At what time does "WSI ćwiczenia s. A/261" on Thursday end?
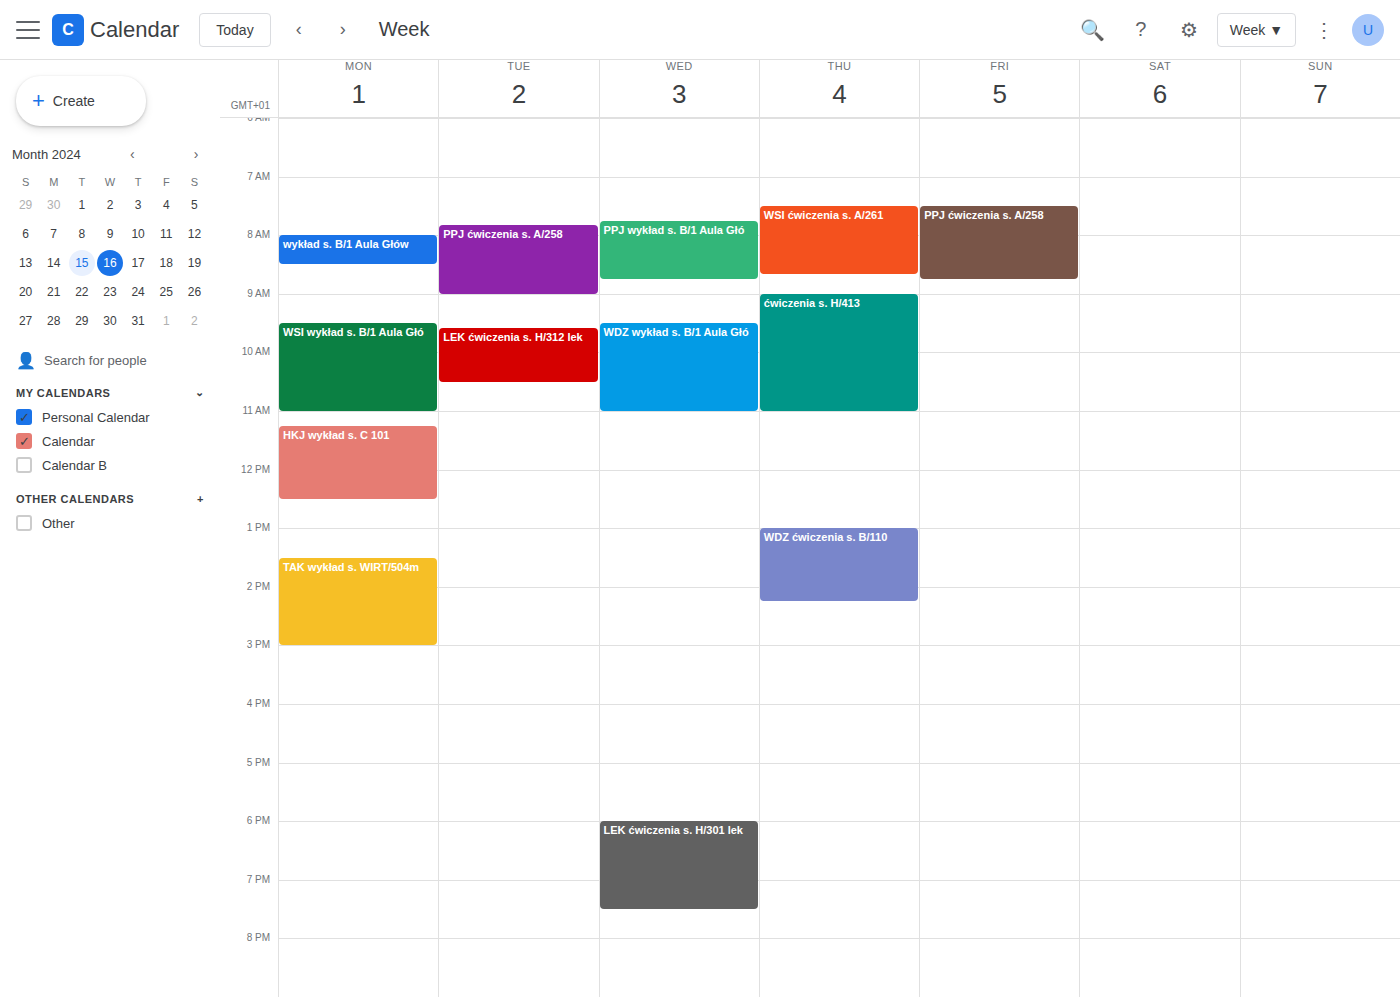
8:40 AM